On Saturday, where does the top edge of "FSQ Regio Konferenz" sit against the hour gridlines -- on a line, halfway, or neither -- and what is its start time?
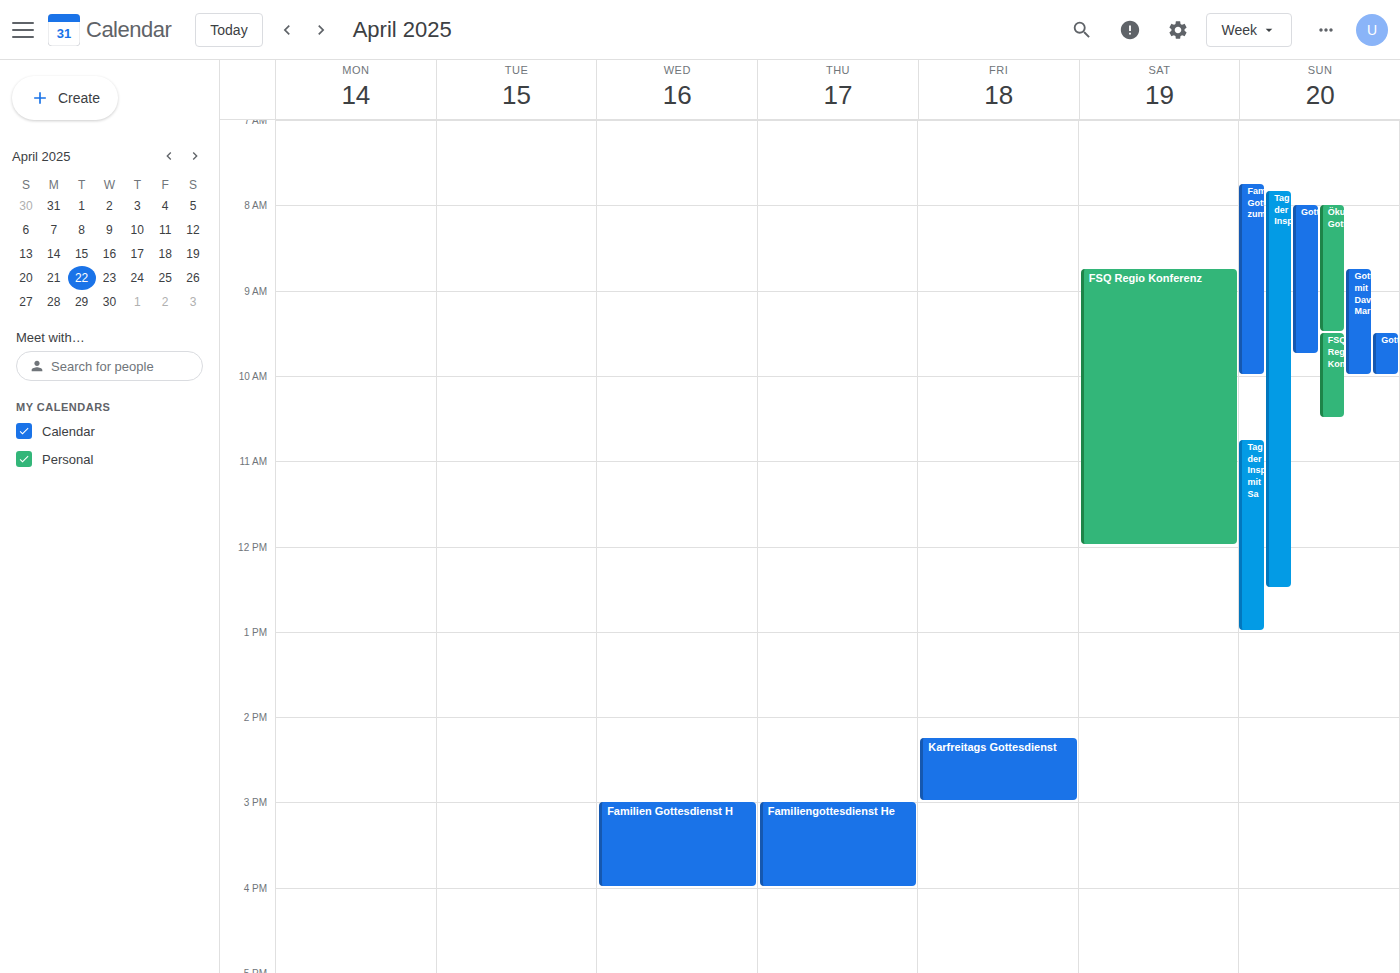
8:45 AM -- neither: three quarters of the way from the 8 AM line to the 9 AM line.